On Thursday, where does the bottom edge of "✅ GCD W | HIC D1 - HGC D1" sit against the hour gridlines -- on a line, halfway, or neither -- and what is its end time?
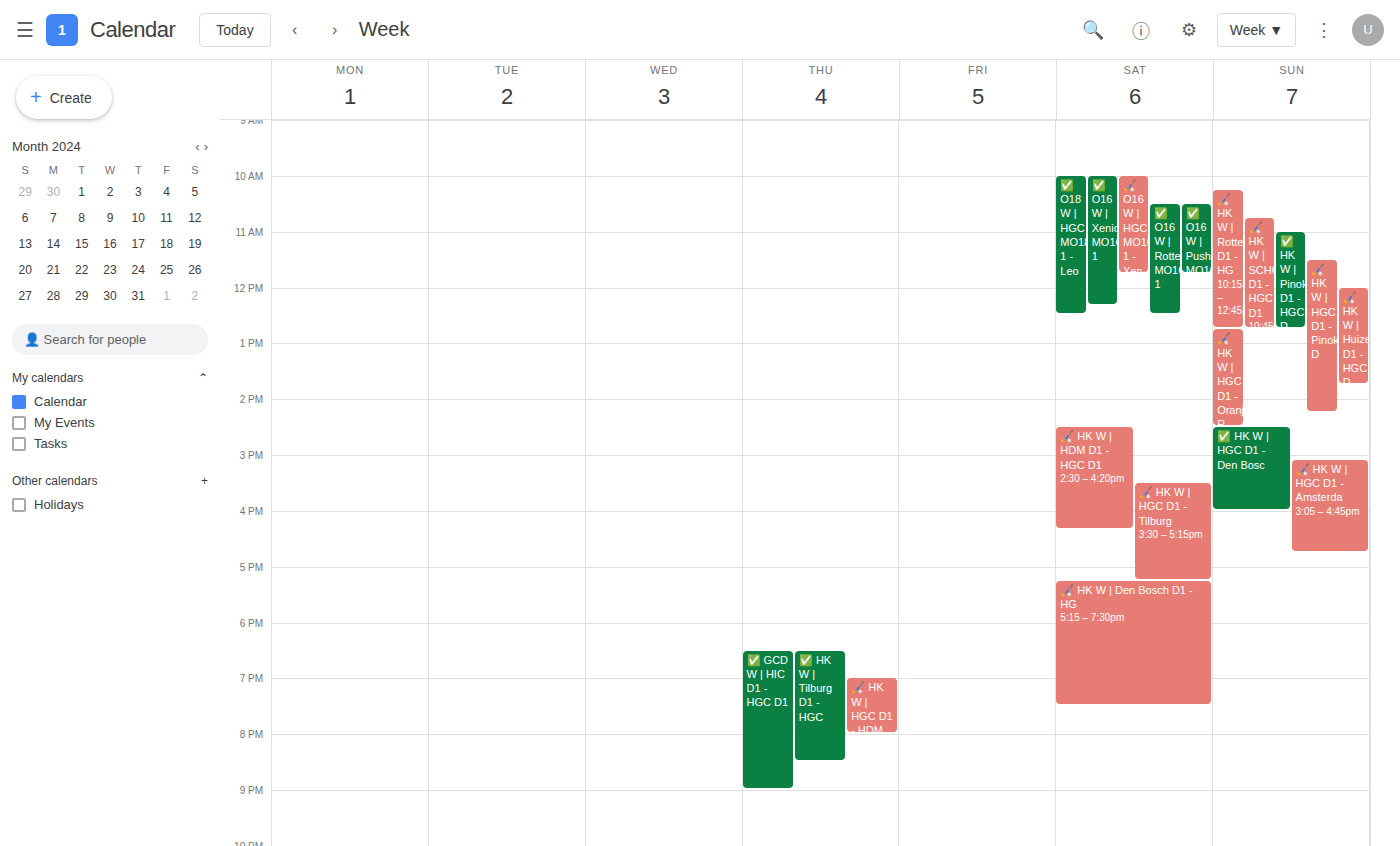
9:00 PM -- exactly on the 9 PM line.